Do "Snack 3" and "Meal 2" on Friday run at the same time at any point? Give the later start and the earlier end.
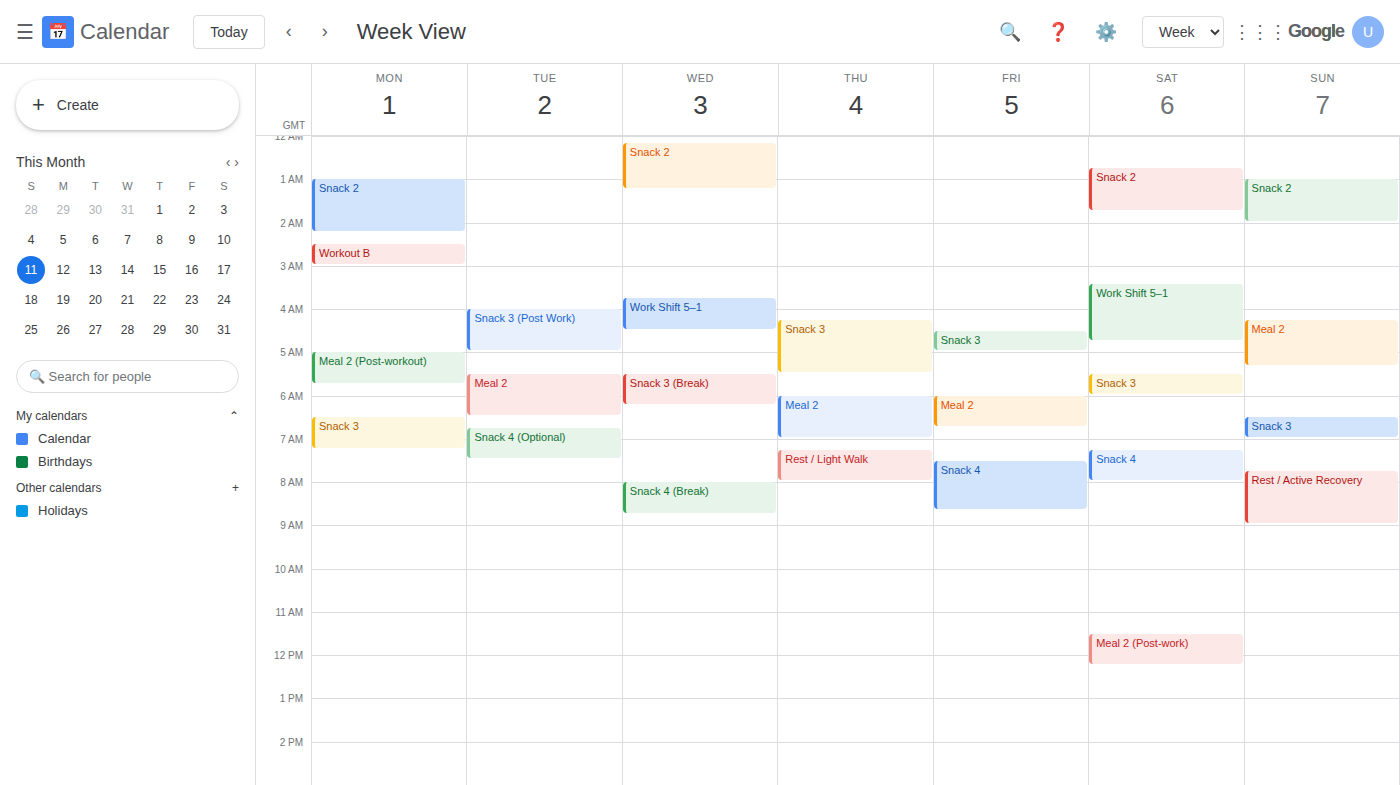
"Snack 3" ends at 5:00 AM and "Meal 2" starts at 6:00 AM -- no overlap.